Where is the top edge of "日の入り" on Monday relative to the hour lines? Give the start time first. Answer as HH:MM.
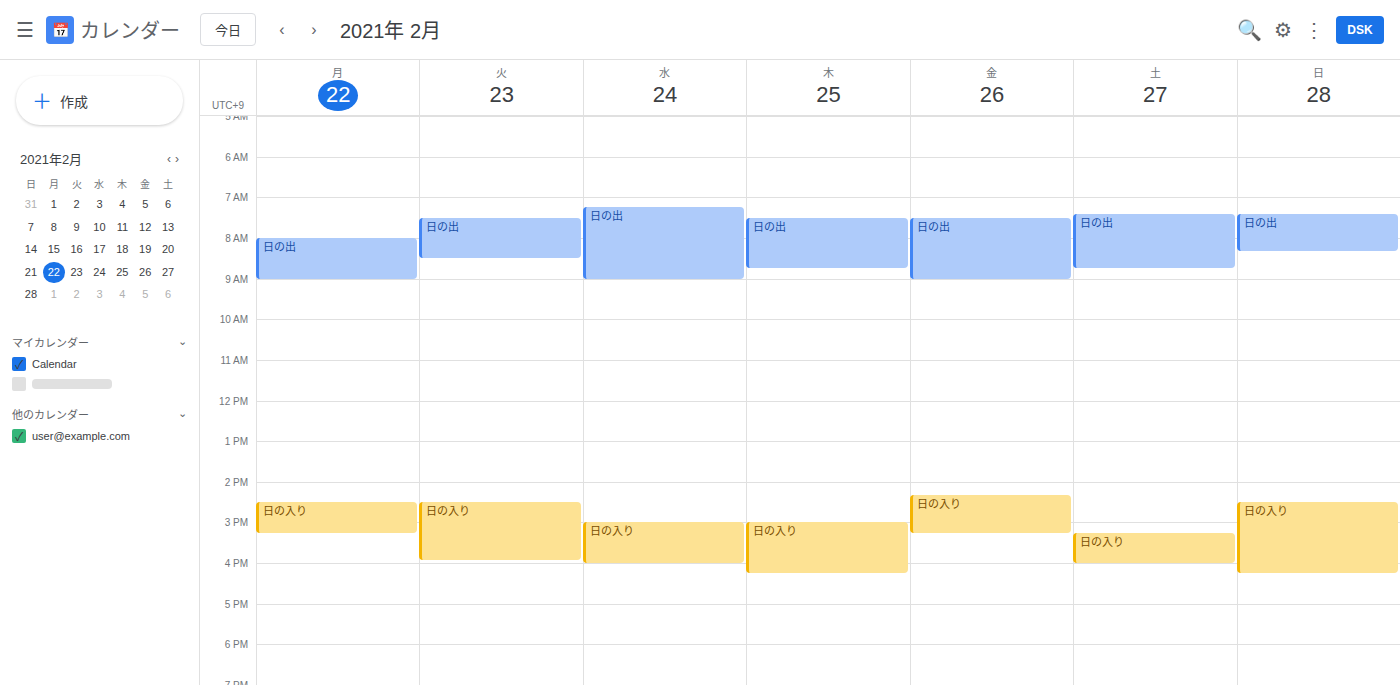
14:30 -- halfway between the 14:00 and 15:00 lines.